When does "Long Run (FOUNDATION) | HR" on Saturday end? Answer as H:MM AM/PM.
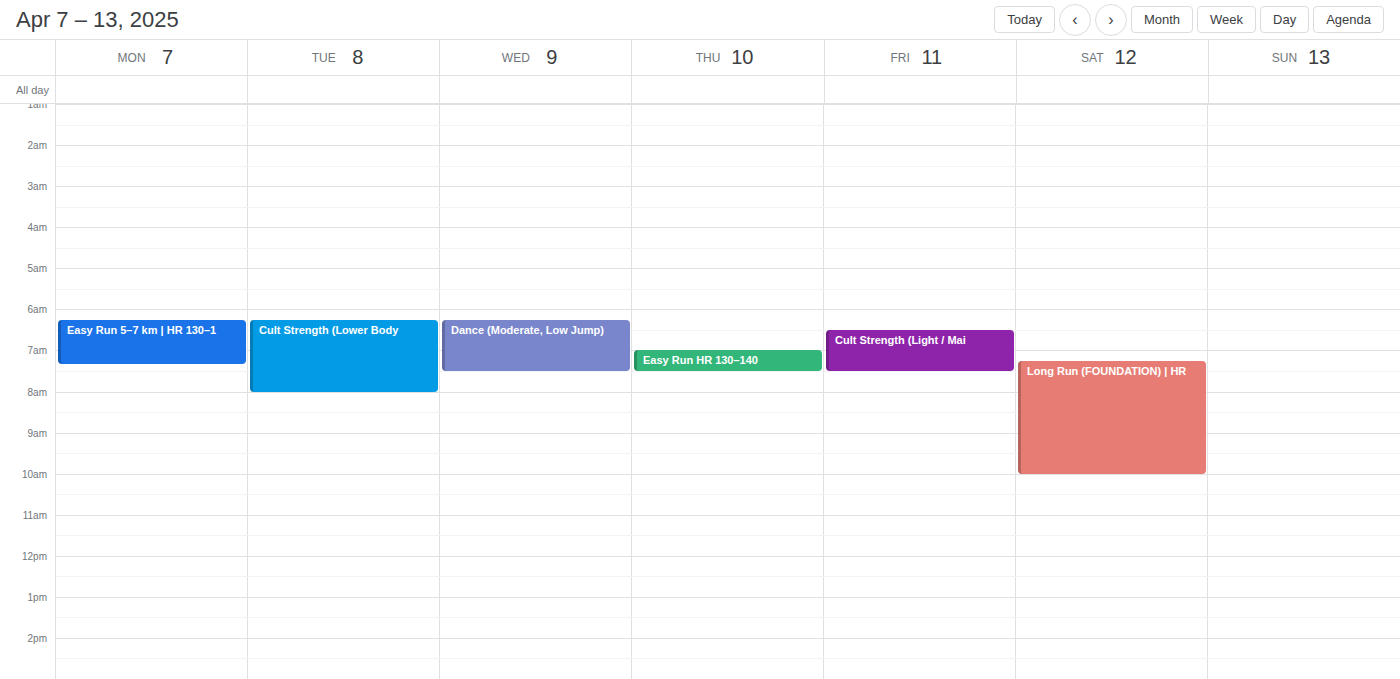
10:00 AM